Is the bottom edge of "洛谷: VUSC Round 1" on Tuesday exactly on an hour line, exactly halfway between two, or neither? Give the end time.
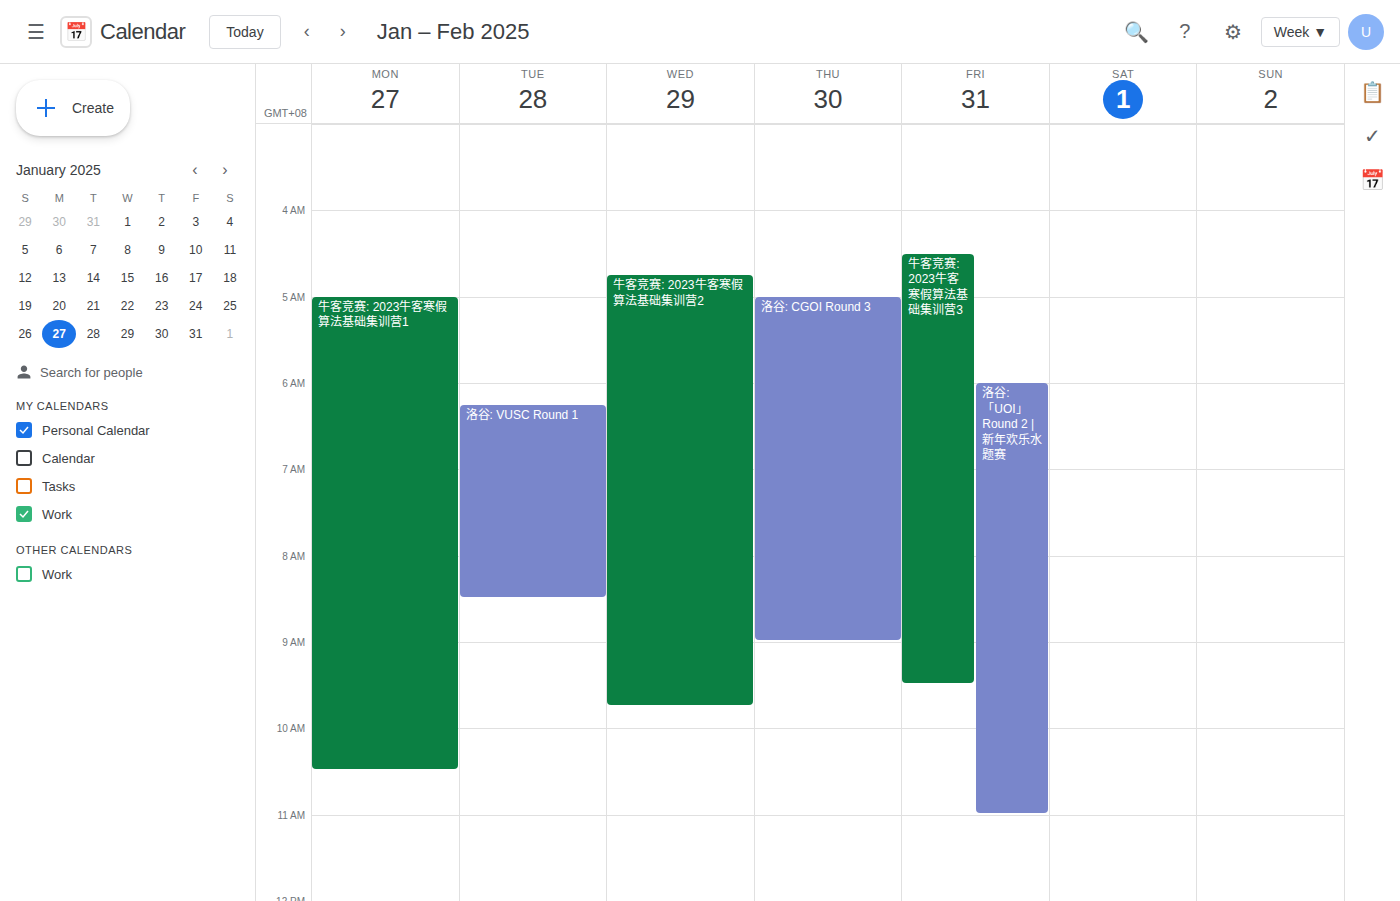
8:30 AM -- halfway between the 8 AM and 9 AM lines.